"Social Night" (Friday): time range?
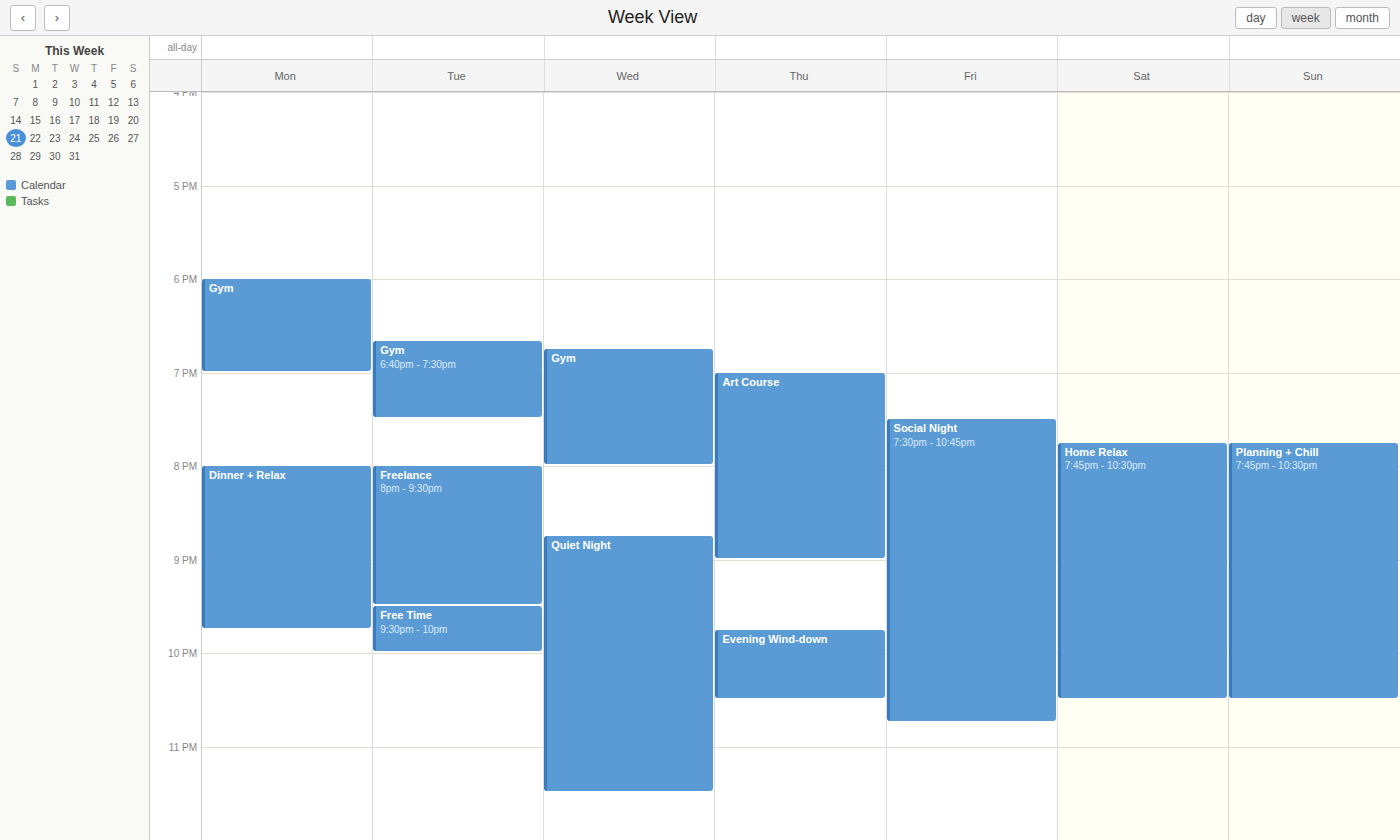
19:30 to 22:45